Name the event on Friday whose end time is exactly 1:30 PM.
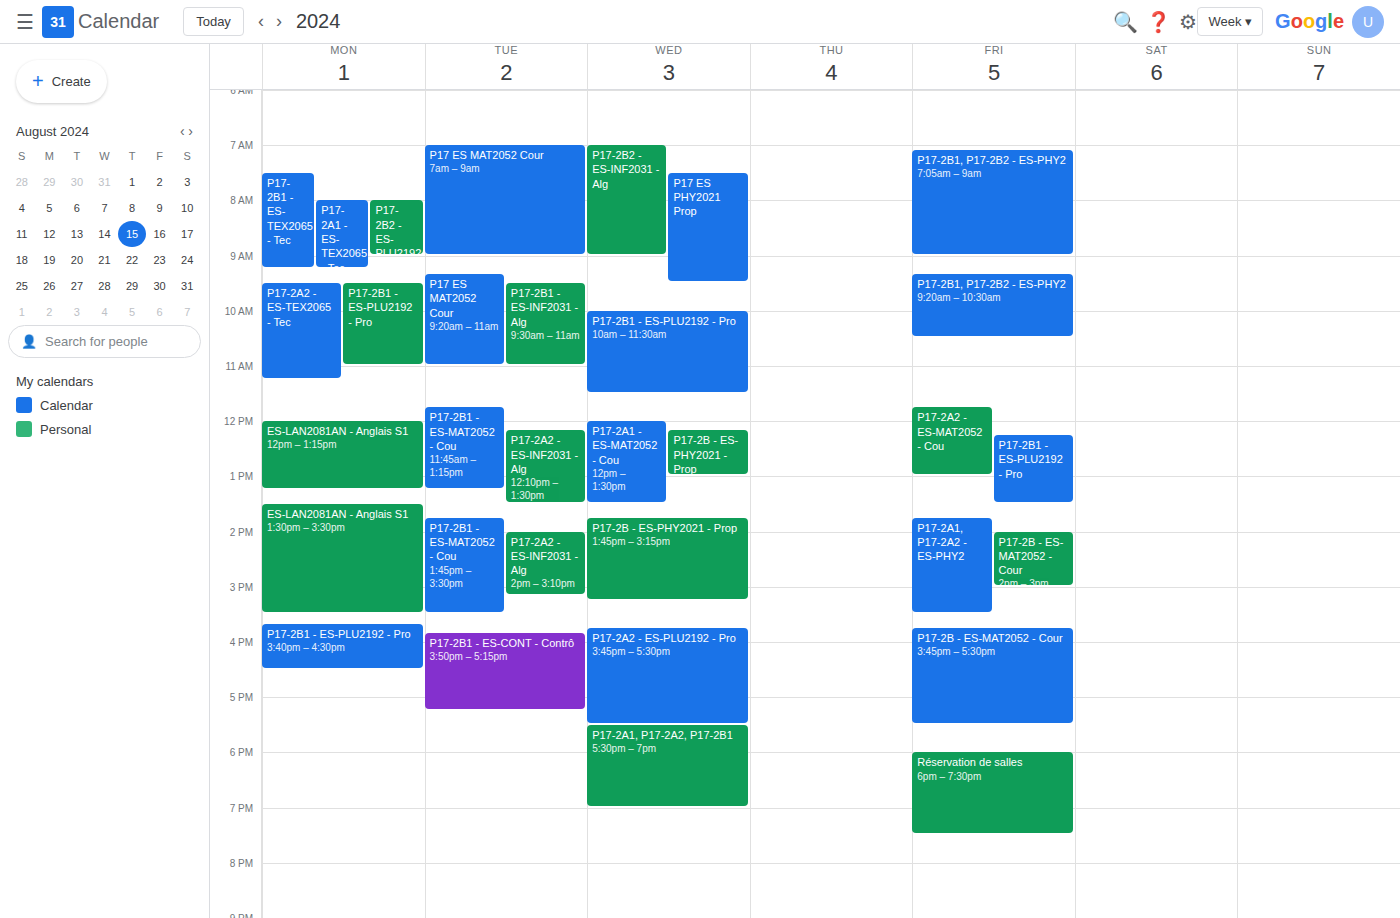
"P17-2B1 - ES-PLU2192 - Pro"